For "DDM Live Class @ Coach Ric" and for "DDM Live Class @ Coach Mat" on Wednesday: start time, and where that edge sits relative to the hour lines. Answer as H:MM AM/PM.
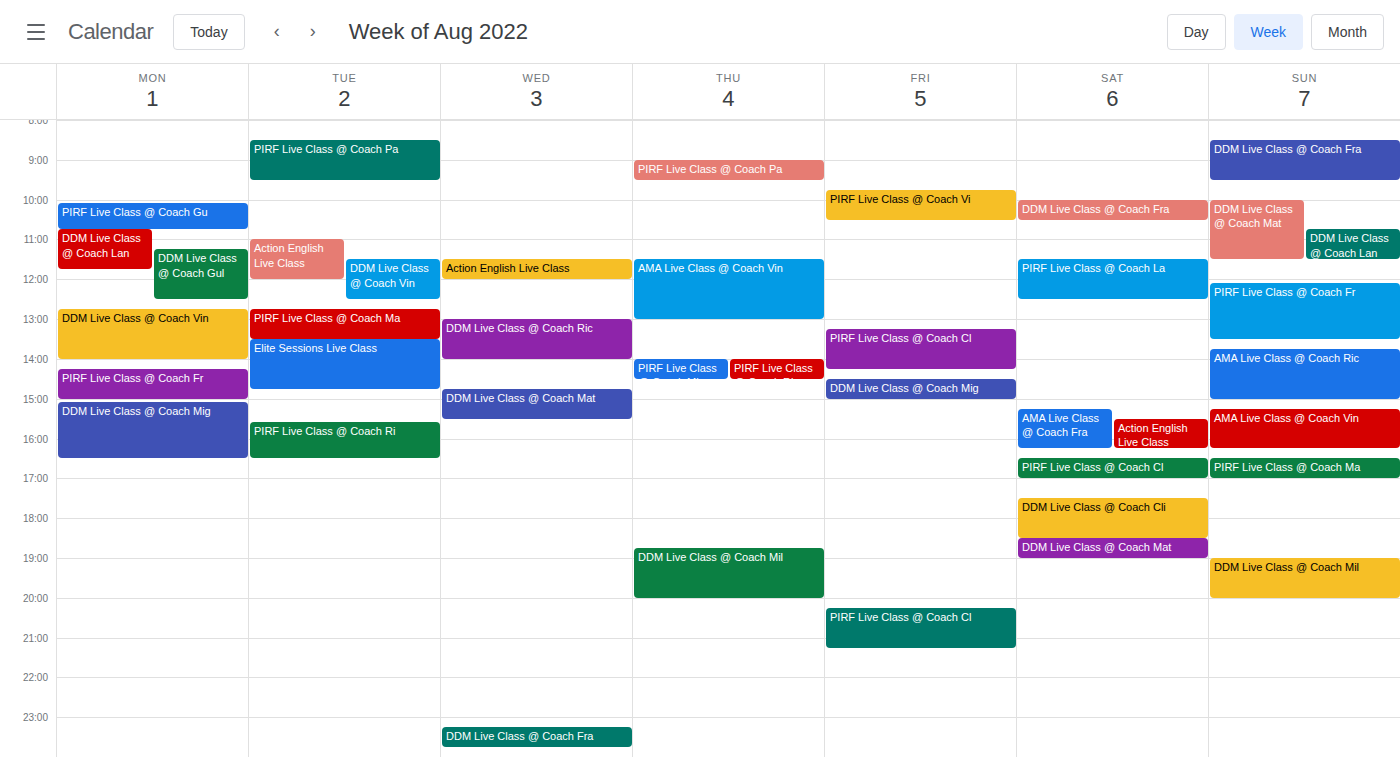
"DDM Live Class @ Coach Ric": 1:00 PM, exactly on the 1 PM line. "DDM Live Class @ Coach Mat": 2:45 PM, neither: three quarters of the way from the 2 PM line to the 3 PM line.